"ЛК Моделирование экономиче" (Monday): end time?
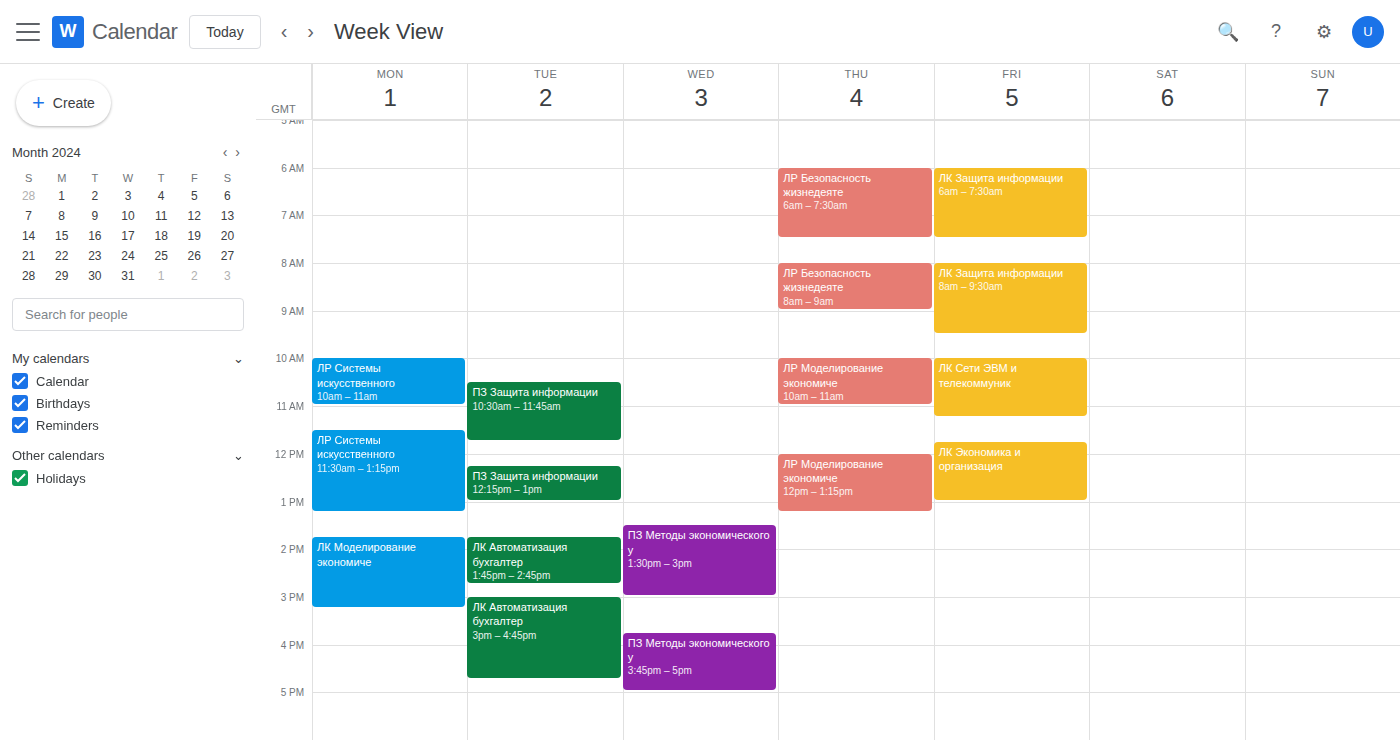
3:15 PM